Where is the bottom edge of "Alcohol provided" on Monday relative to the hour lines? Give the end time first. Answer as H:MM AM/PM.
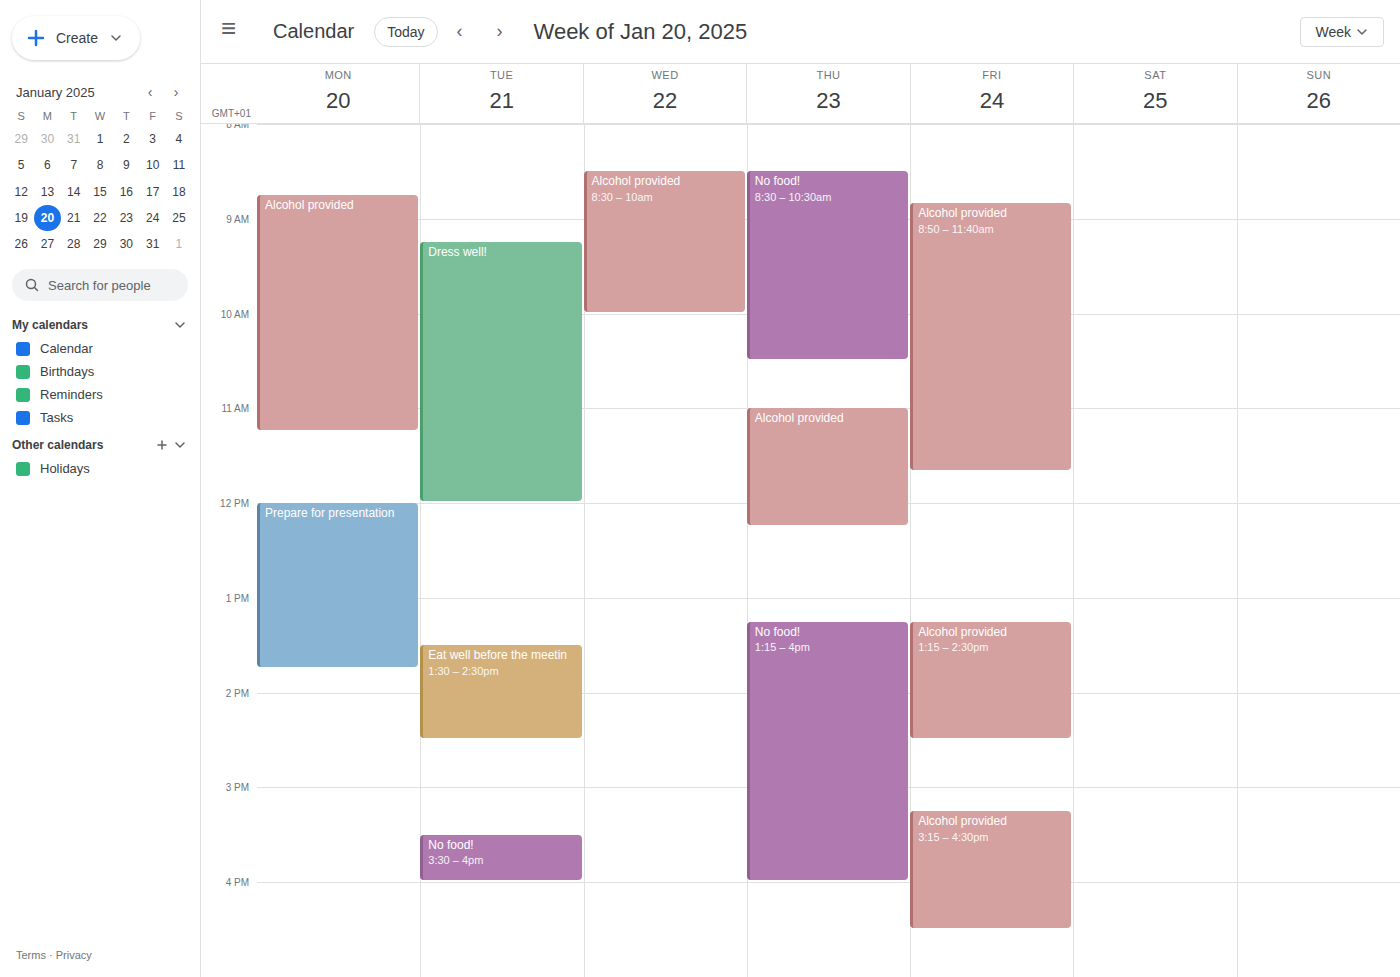
11:15 AM -- neither: a quarter of the way from the 11 AM line to the 12 PM line.